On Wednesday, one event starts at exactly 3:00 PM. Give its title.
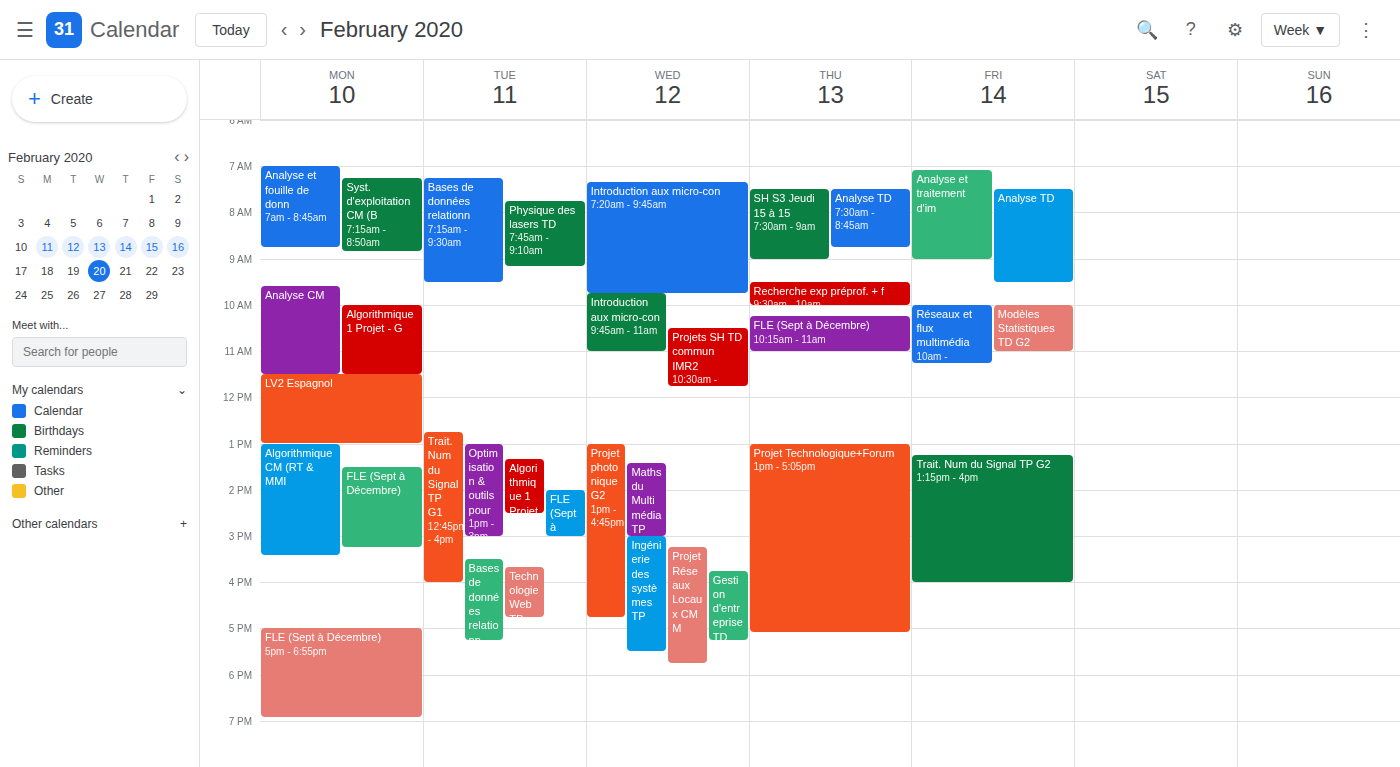
"Ingénierie des systèmes TP"